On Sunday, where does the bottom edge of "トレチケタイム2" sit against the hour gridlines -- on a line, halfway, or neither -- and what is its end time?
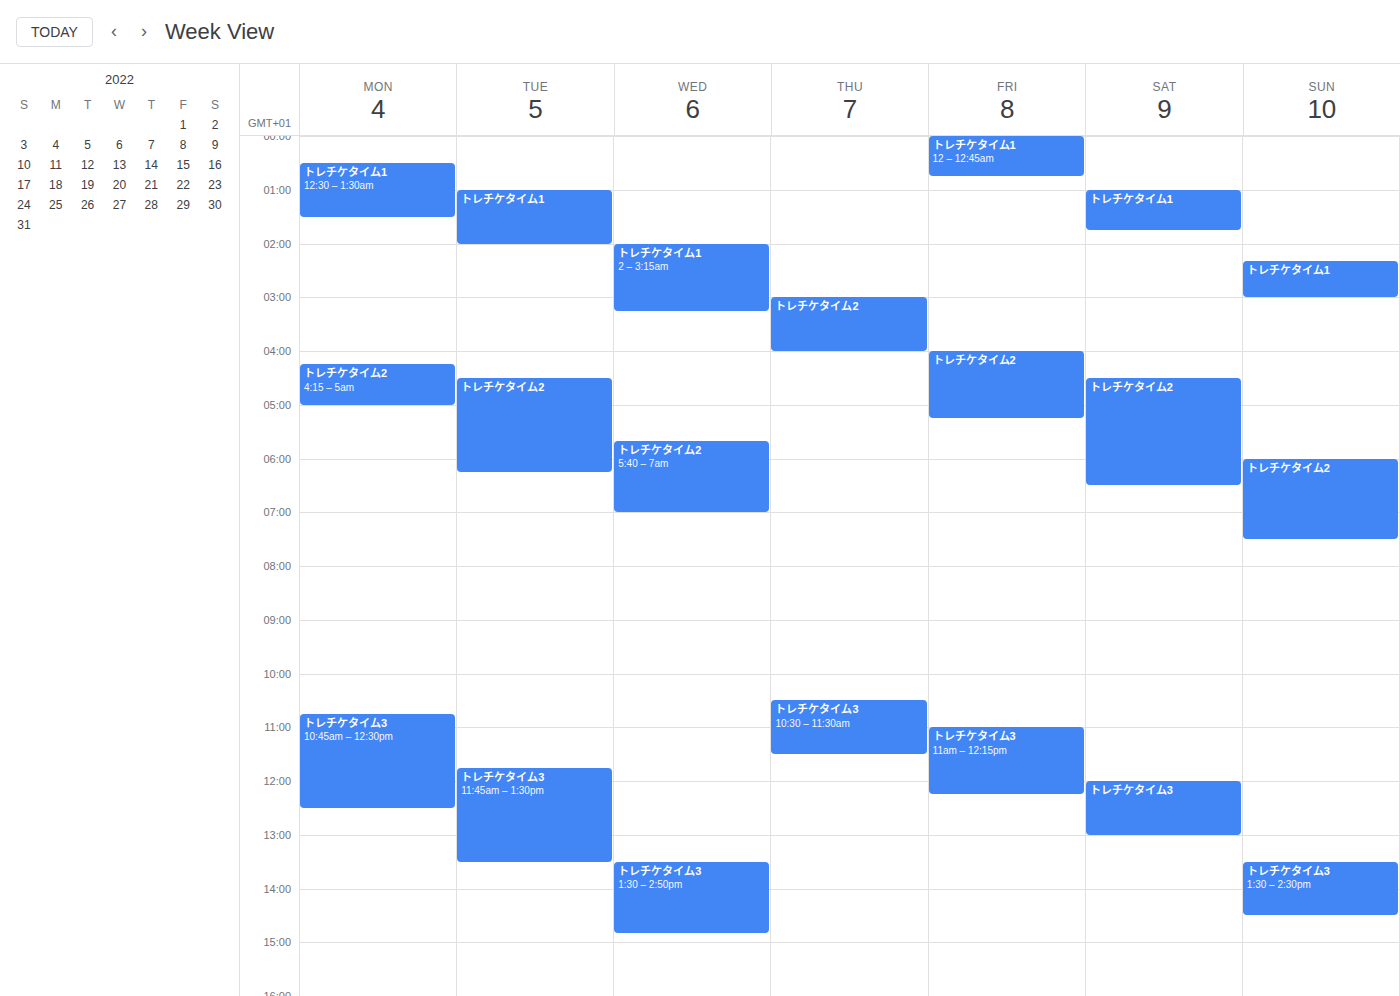
7:30 AM -- halfway between the 7 AM and 8 AM lines.